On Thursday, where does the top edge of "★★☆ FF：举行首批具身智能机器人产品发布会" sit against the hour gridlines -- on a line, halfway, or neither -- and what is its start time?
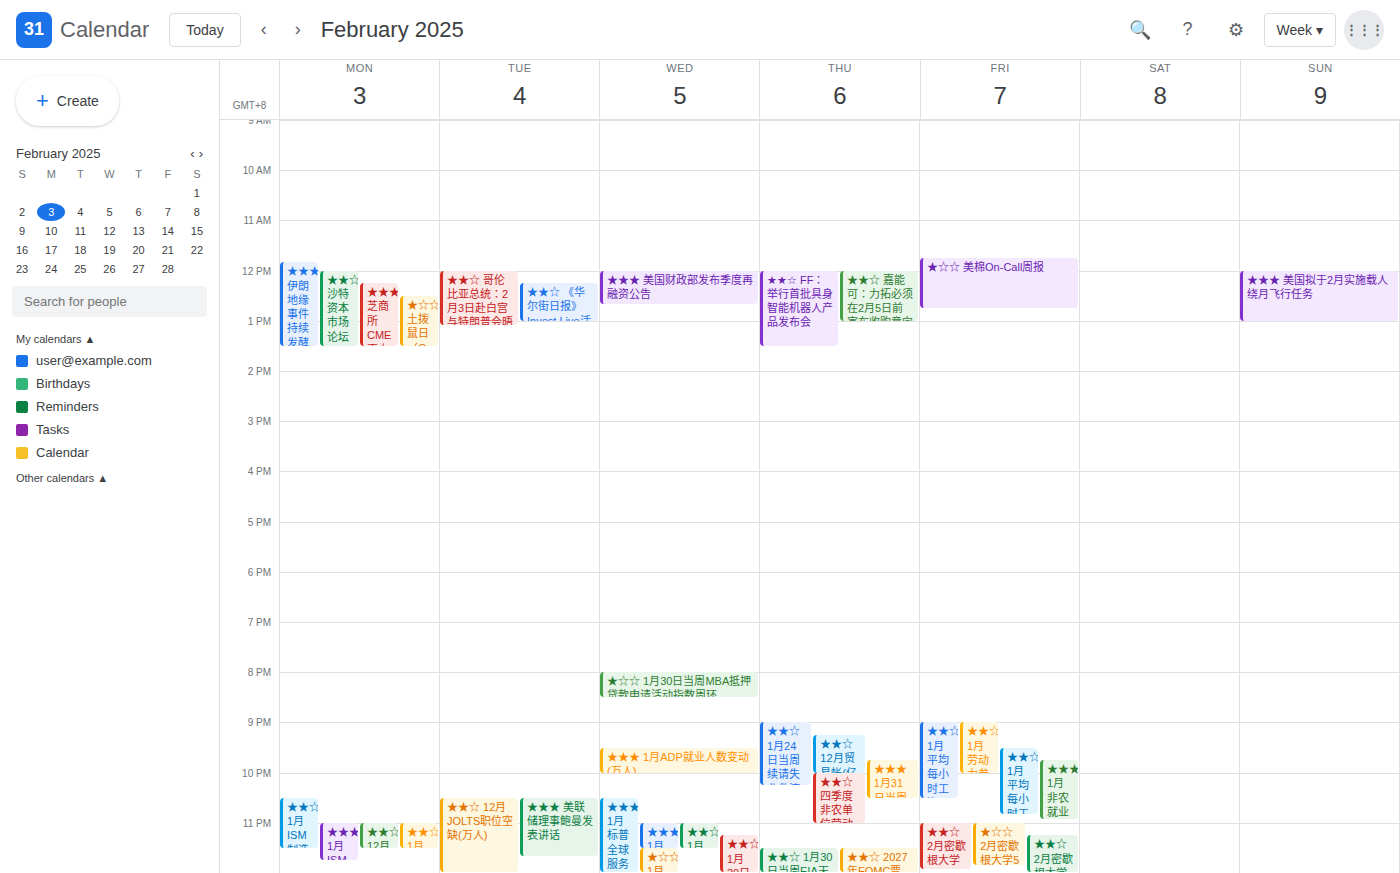
12:00 PM -- exactly on the 12 PM line.